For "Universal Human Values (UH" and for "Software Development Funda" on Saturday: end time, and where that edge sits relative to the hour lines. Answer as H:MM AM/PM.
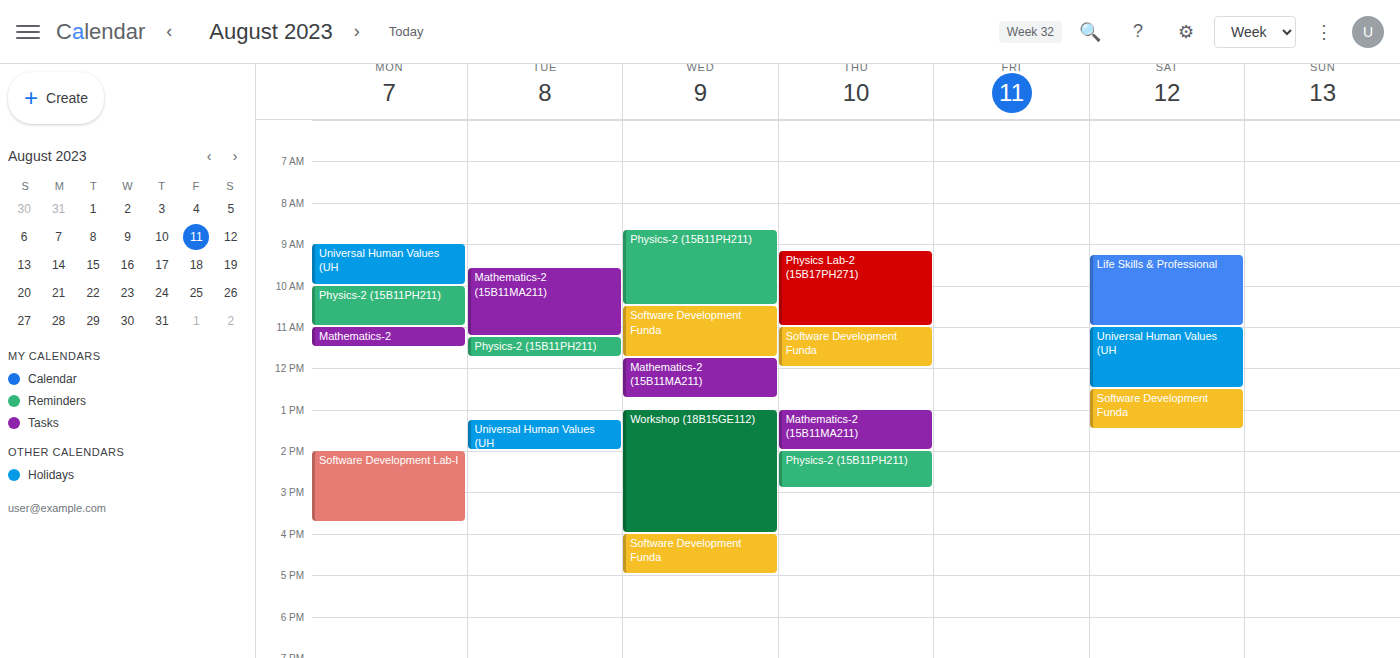
"Universal Human Values (UH": 12:30 PM, halfway between the 12 PM and 1 PM lines. "Software Development Funda": 1:30 PM, halfway between the 1 PM and 2 PM lines.